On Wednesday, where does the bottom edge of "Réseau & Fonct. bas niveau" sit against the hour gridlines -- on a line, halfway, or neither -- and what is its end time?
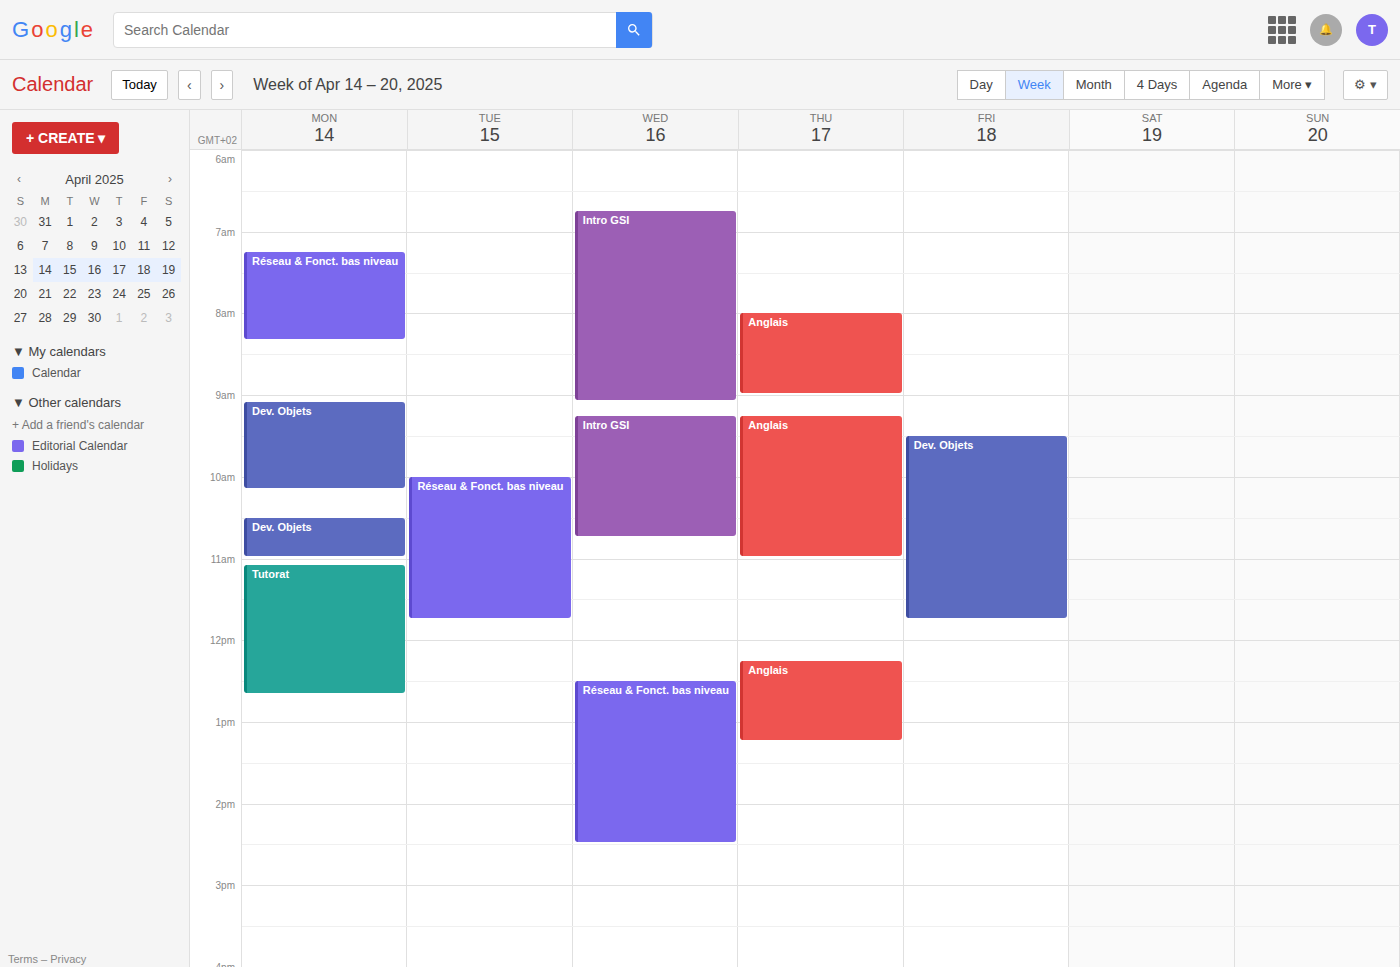
2:30 PM -- halfway between the 2 PM and 3 PM lines.